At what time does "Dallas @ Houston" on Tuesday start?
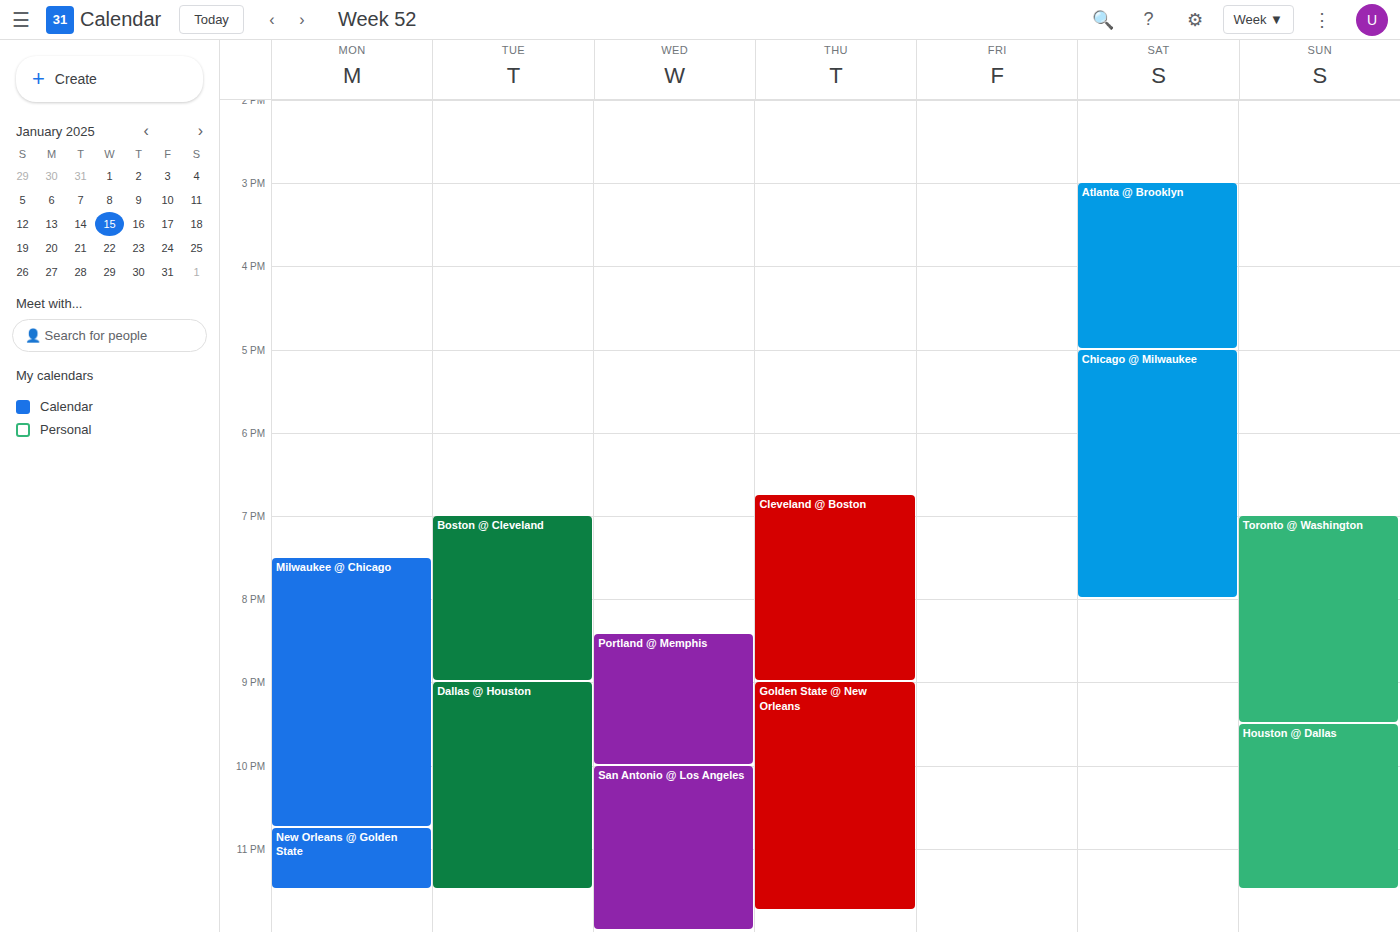
21:00